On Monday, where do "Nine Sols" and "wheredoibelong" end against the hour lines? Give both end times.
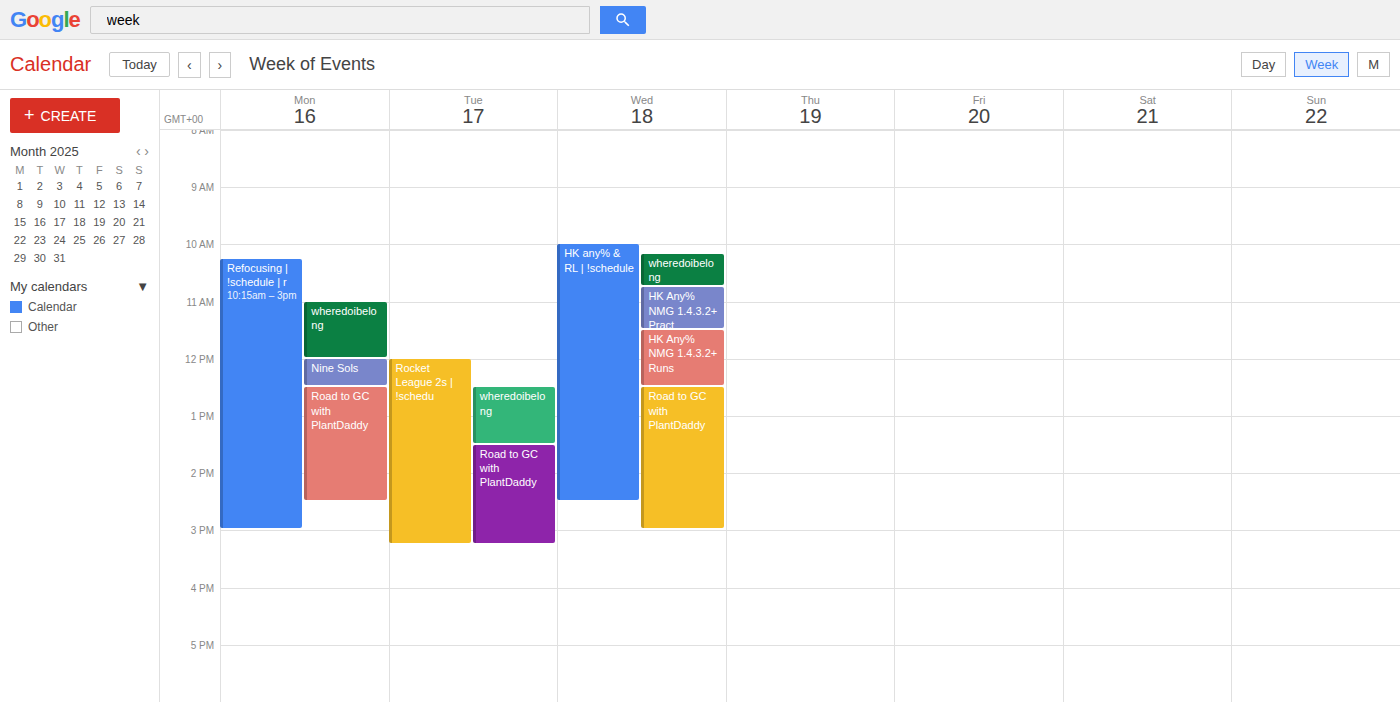
"Nine Sols": 12:30 PM, halfway between the 12 PM and 1 PM lines. "wheredoibelong": 12:00 PM, exactly on the 12 PM line.